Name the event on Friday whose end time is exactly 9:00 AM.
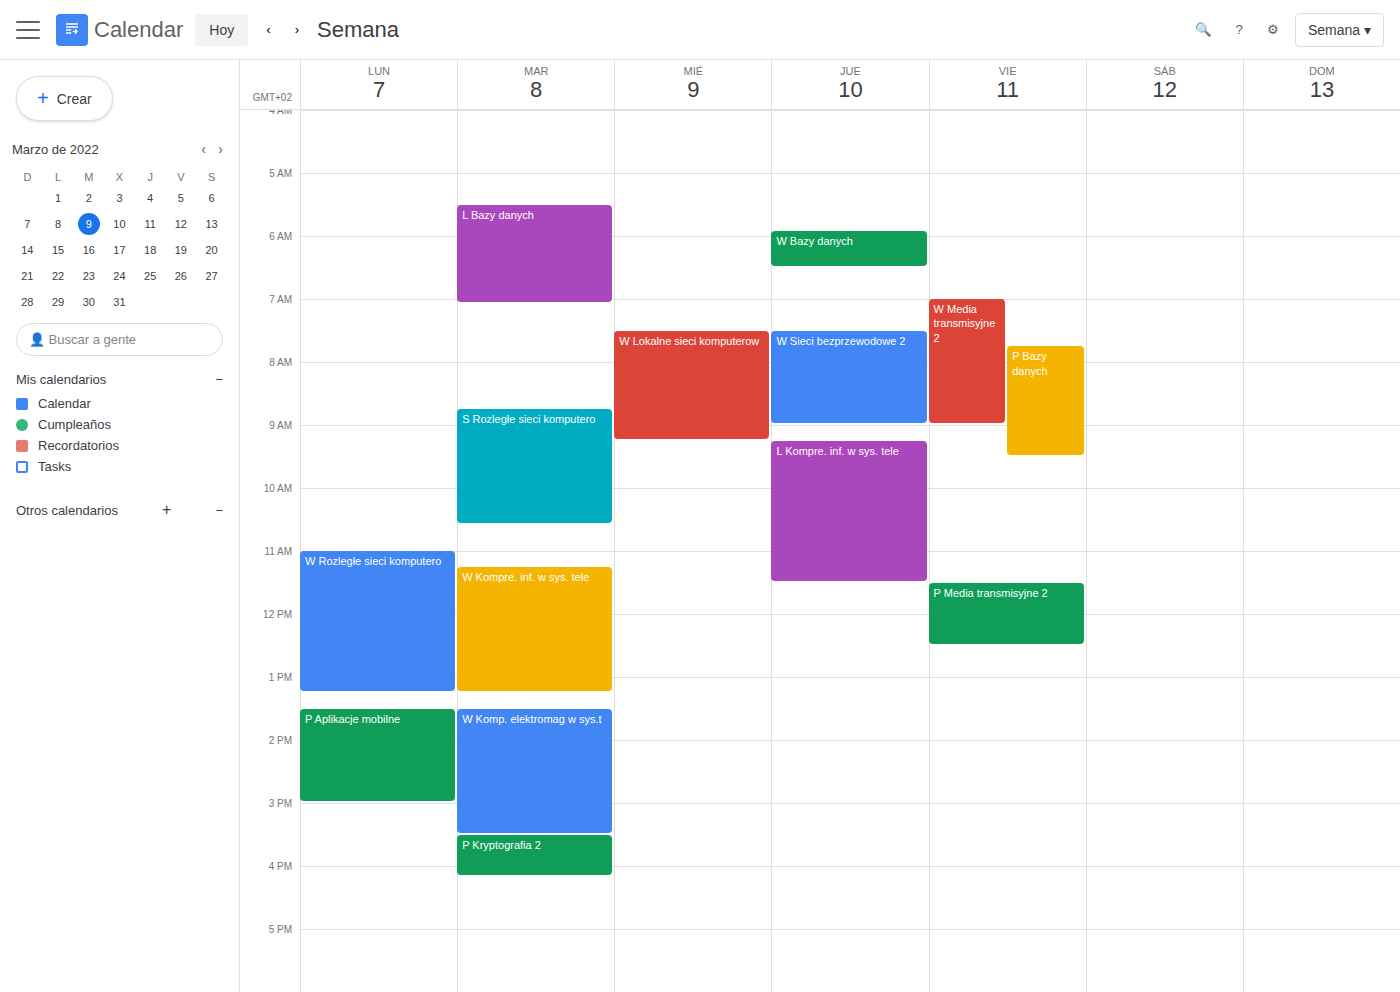
"W Media transmisyjne 2"